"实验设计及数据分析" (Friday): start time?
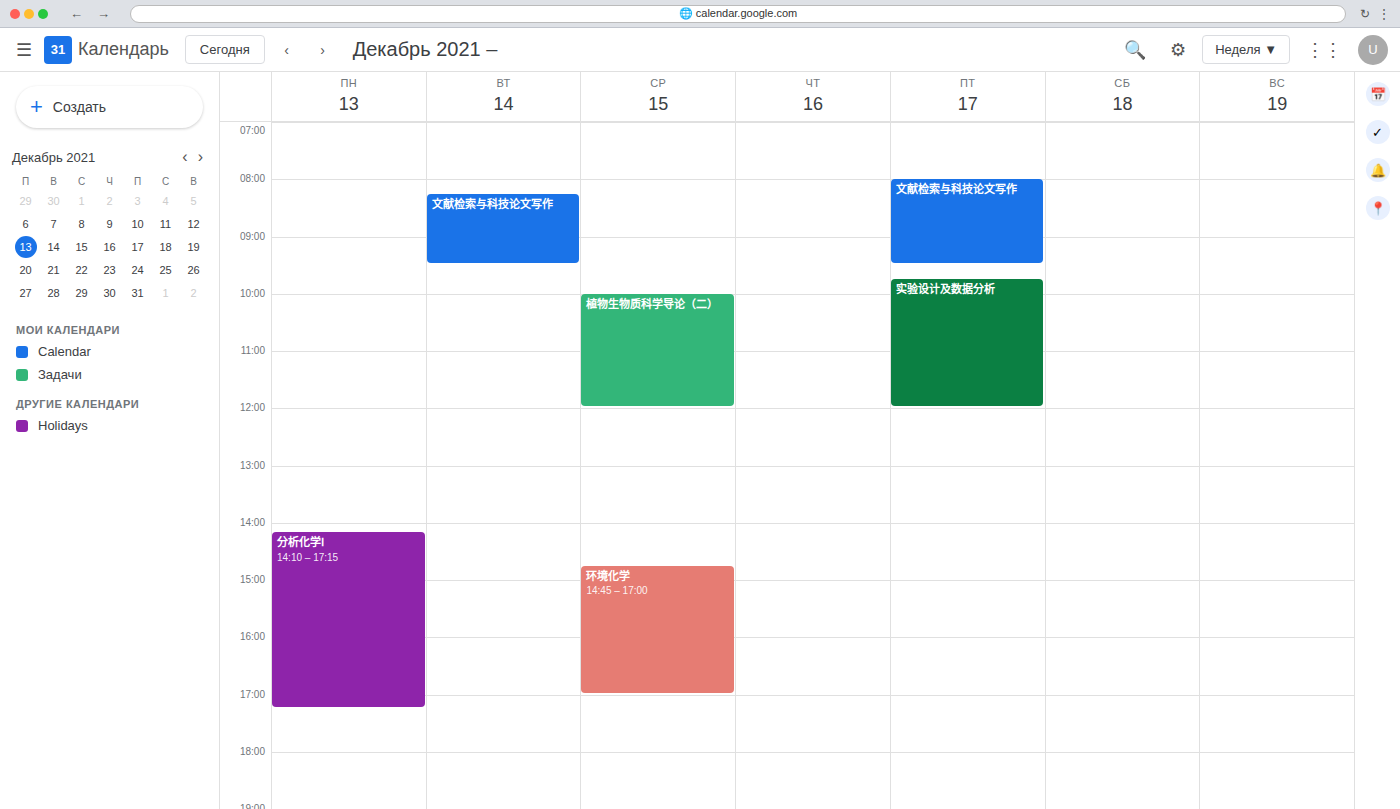
9:45 AM